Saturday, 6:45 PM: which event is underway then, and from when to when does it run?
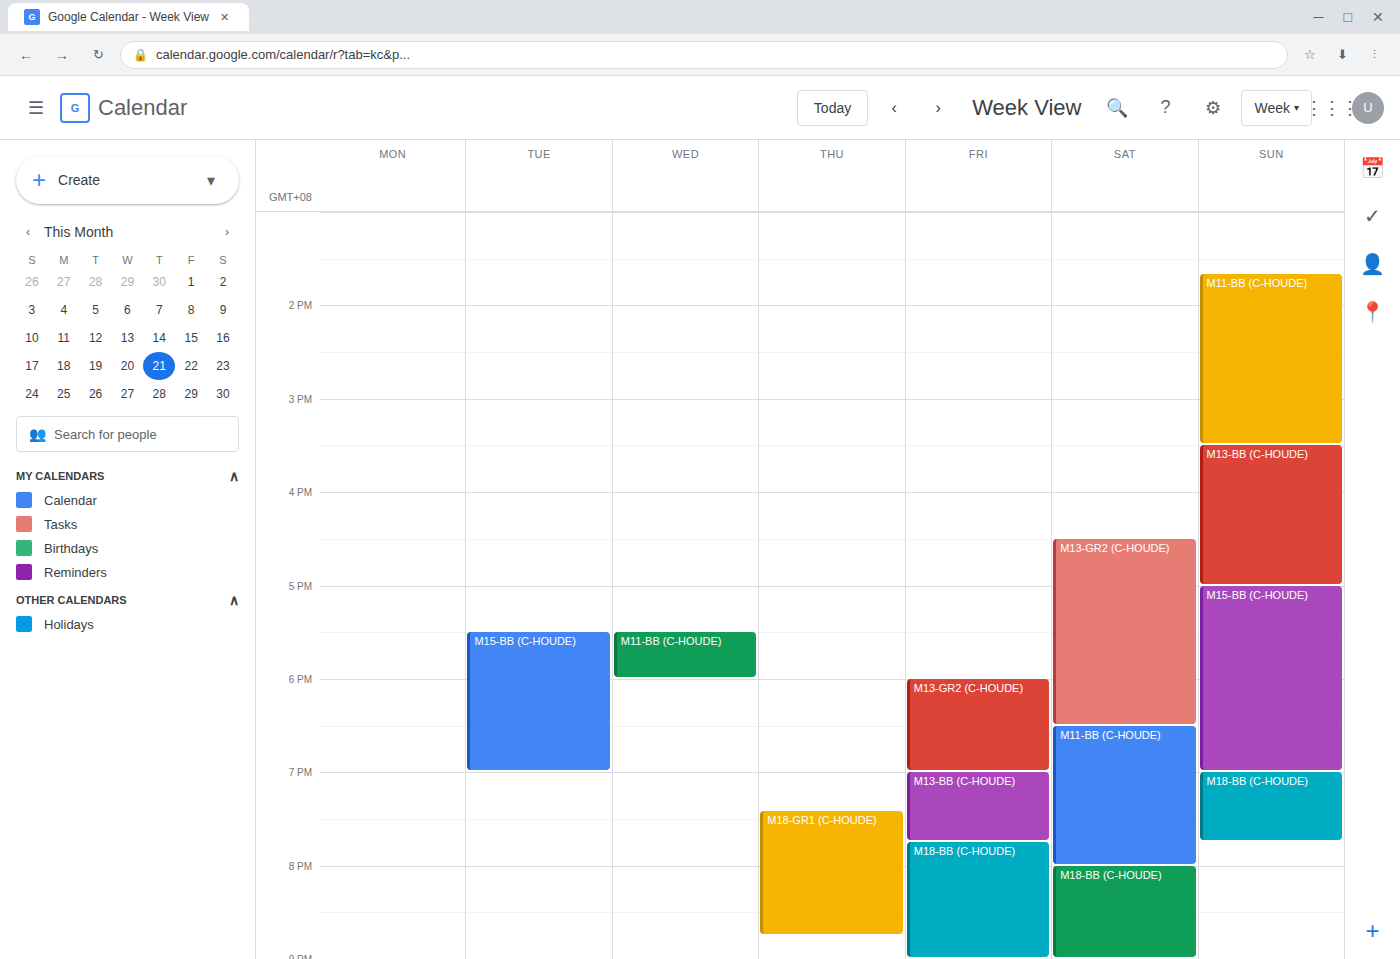
"M11-BB (C-HOUDE)", 6:30 PM to 8:00 PM